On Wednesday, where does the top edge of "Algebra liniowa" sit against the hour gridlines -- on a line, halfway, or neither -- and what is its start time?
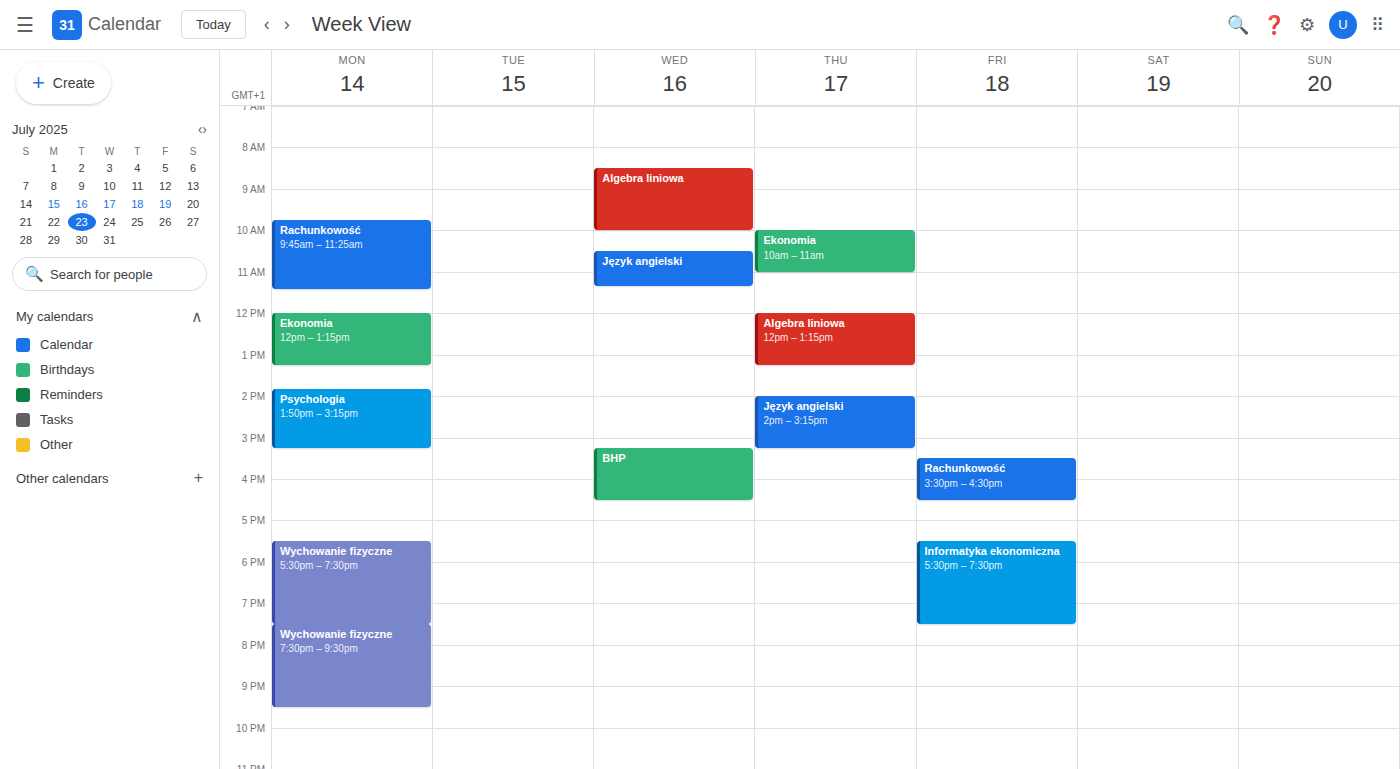
8:30 AM -- halfway between the 8 AM and 9 AM lines.